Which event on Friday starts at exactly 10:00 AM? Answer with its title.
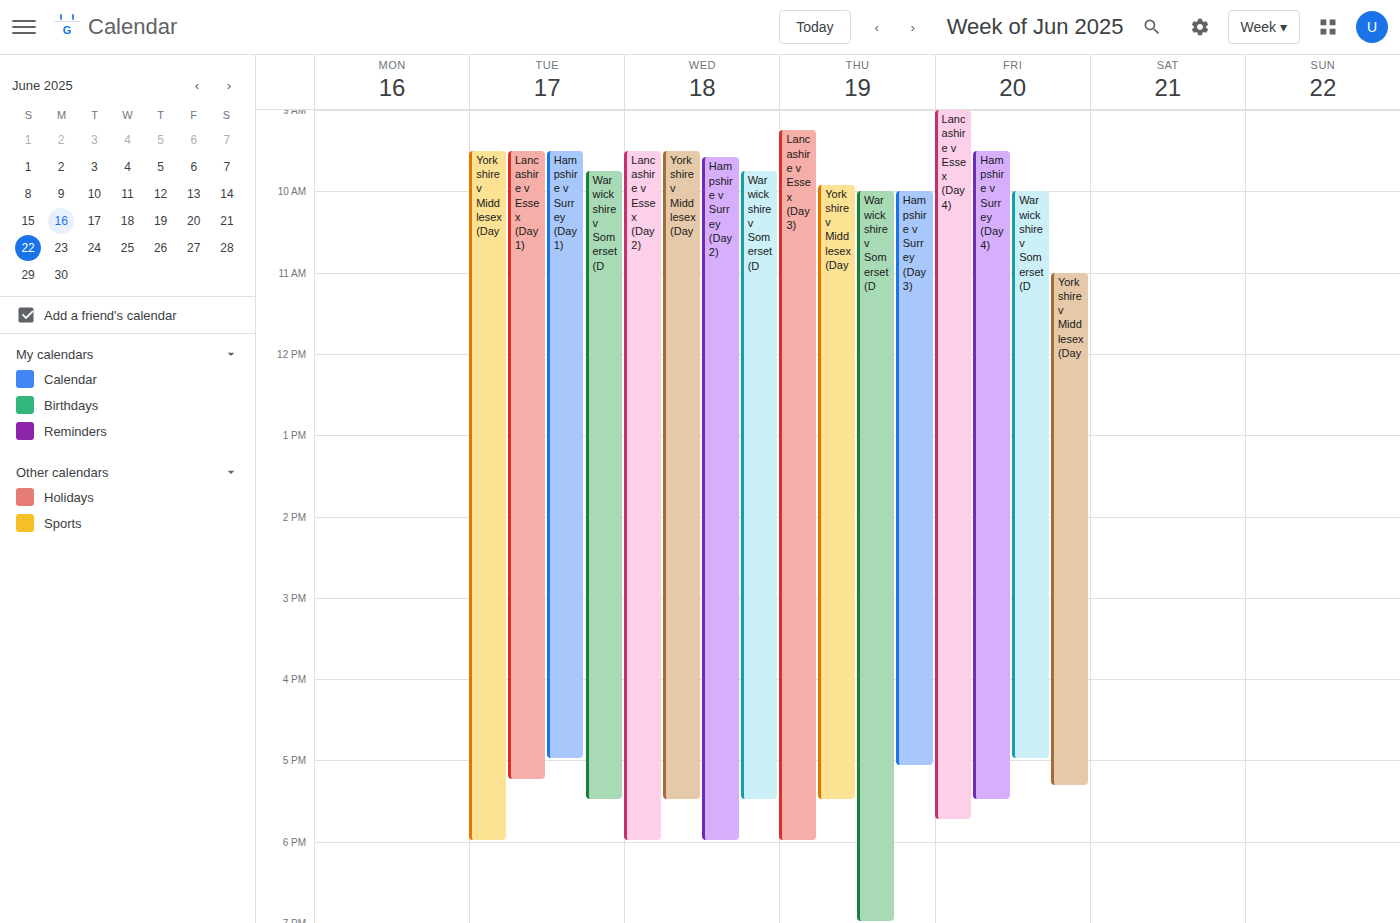
"Warwickshire v Somerset (D"